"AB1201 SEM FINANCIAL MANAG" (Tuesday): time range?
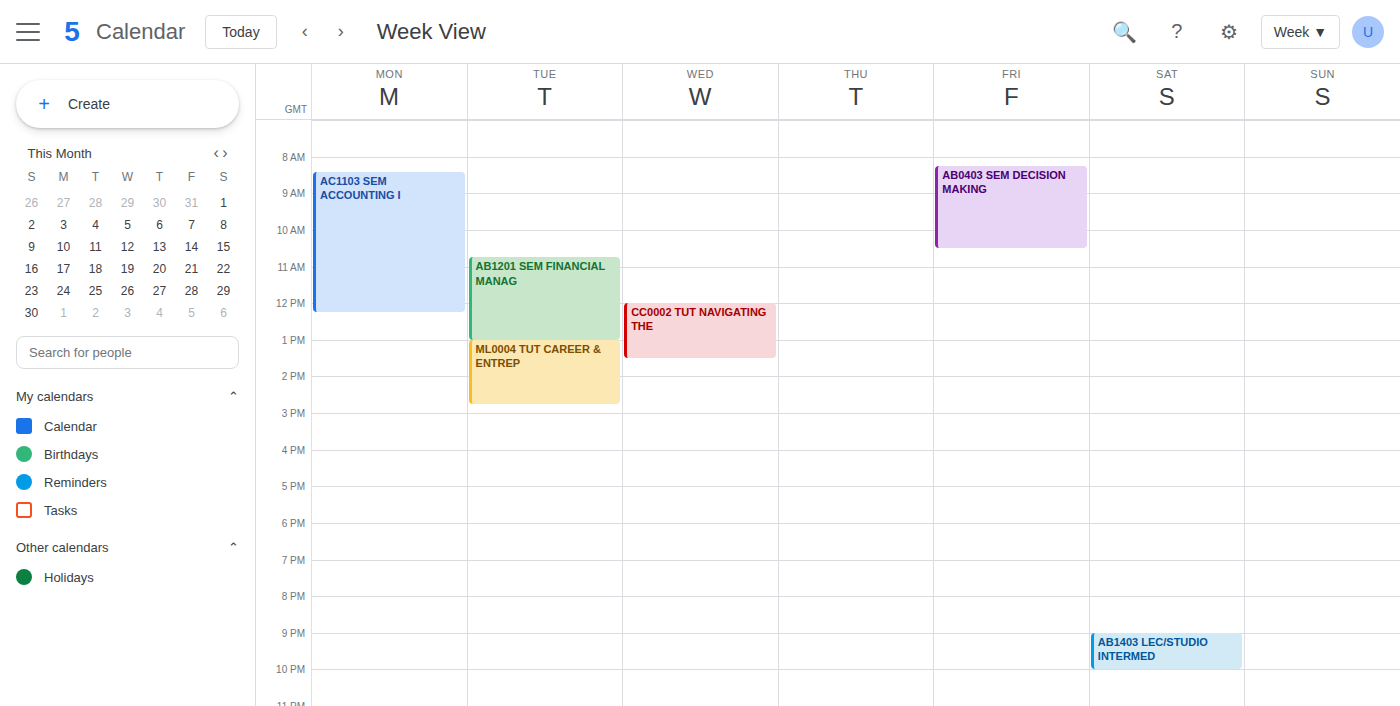
10:45 AM to 1:00 PM